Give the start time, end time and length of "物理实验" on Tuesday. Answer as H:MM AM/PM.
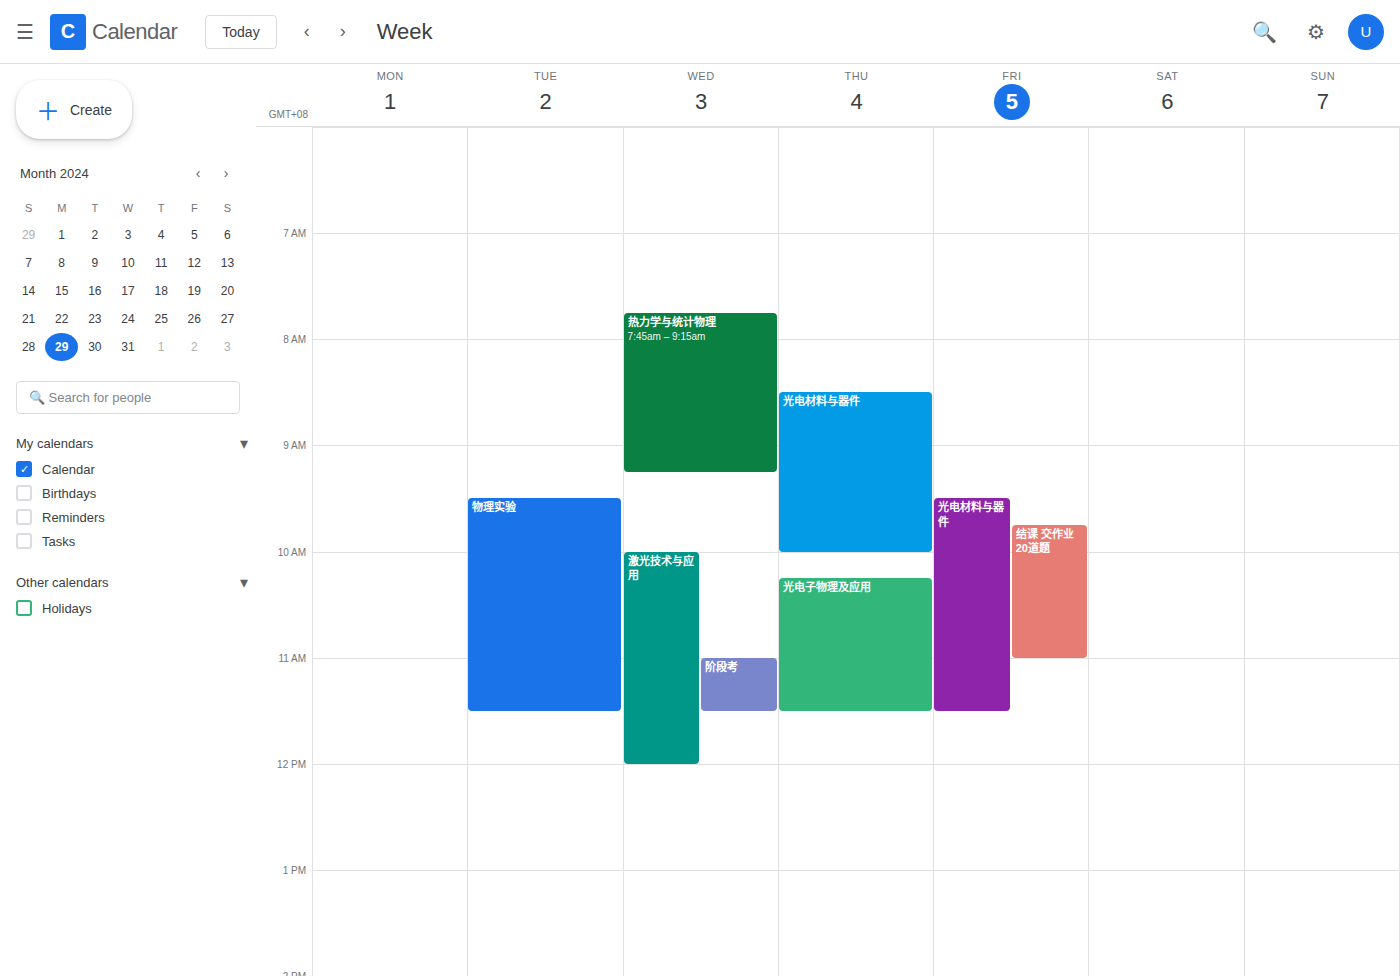
9:30 AM to 11:30 AM, 2 hours